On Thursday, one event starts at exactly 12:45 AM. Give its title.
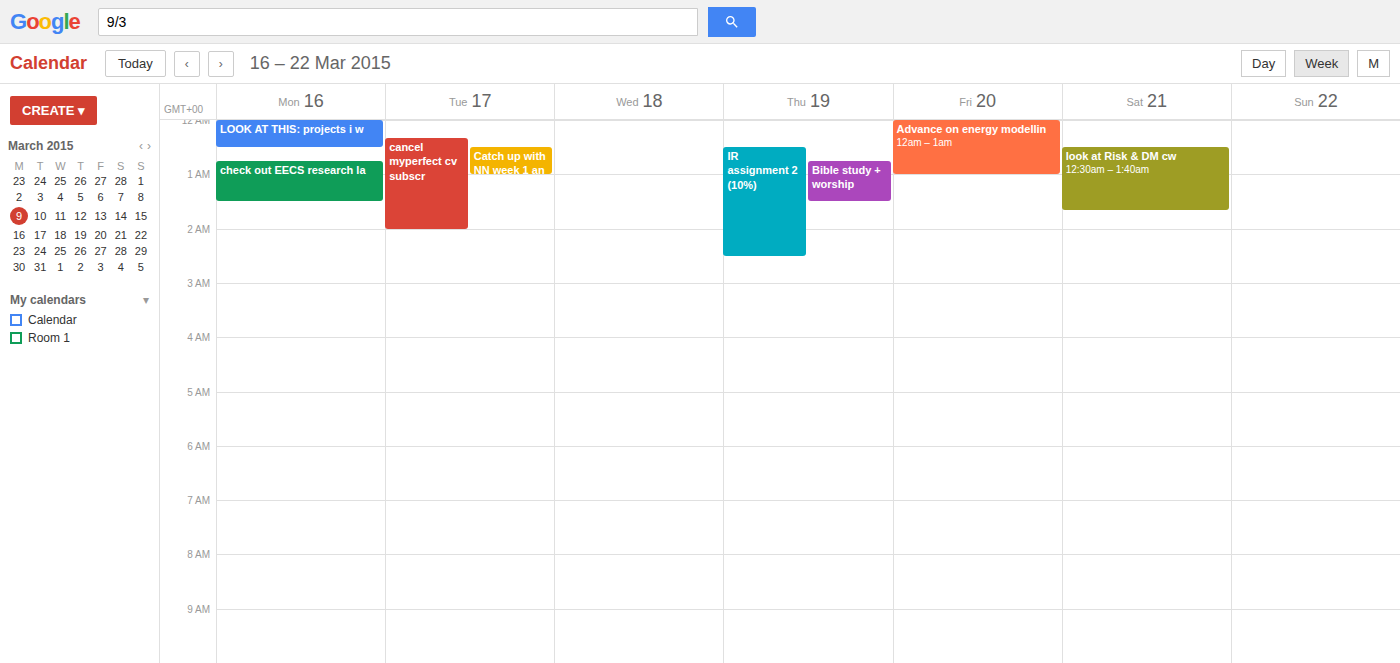
"Bible study + worship"